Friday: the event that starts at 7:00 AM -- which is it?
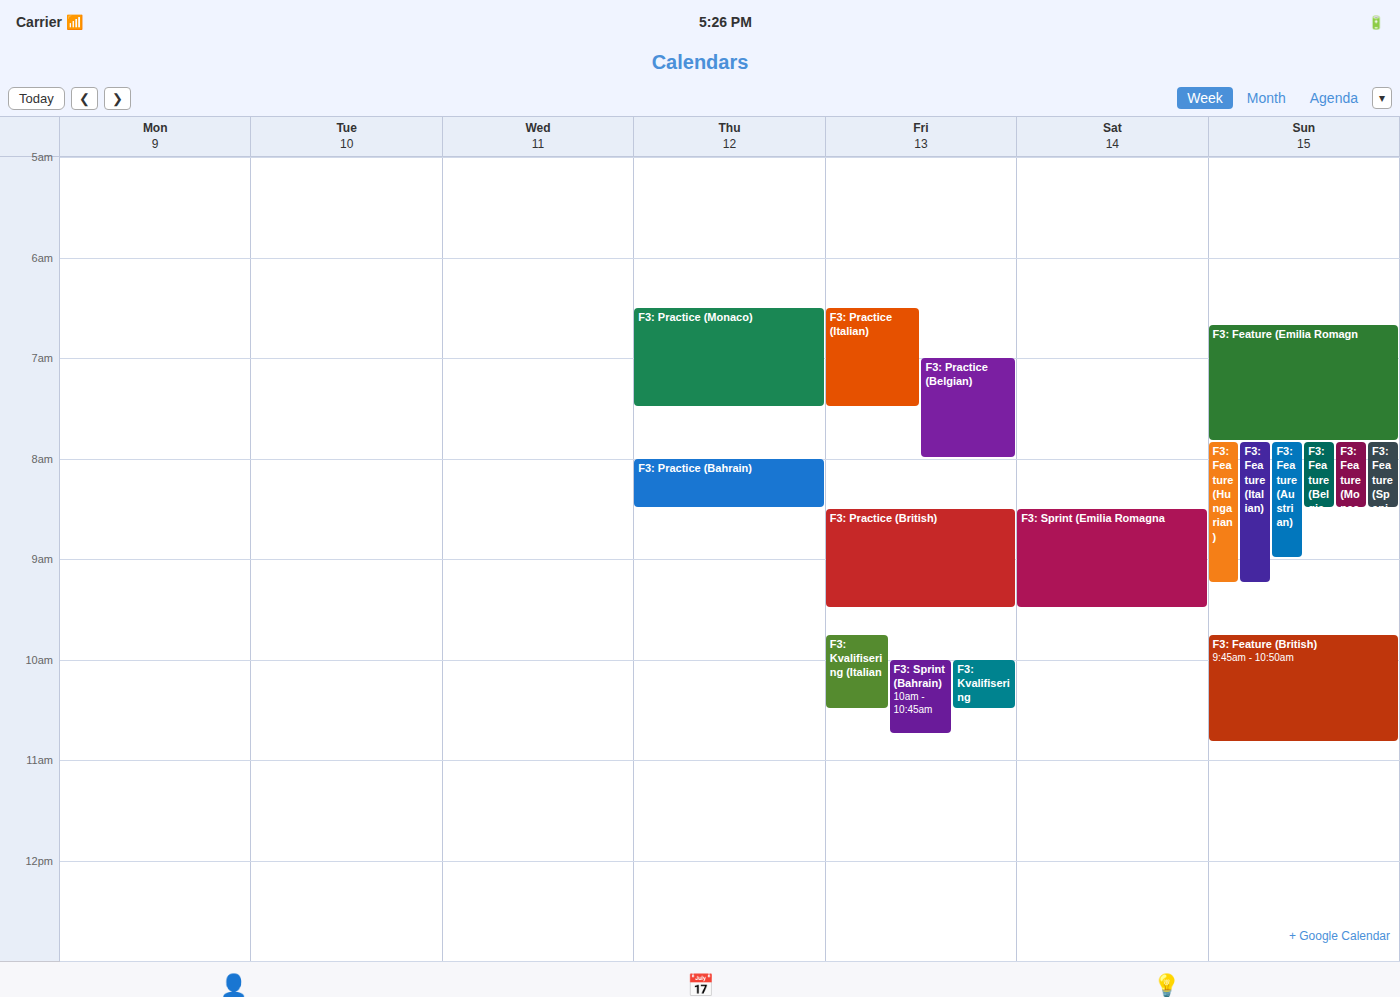
"F3: Practice (Belgian)"